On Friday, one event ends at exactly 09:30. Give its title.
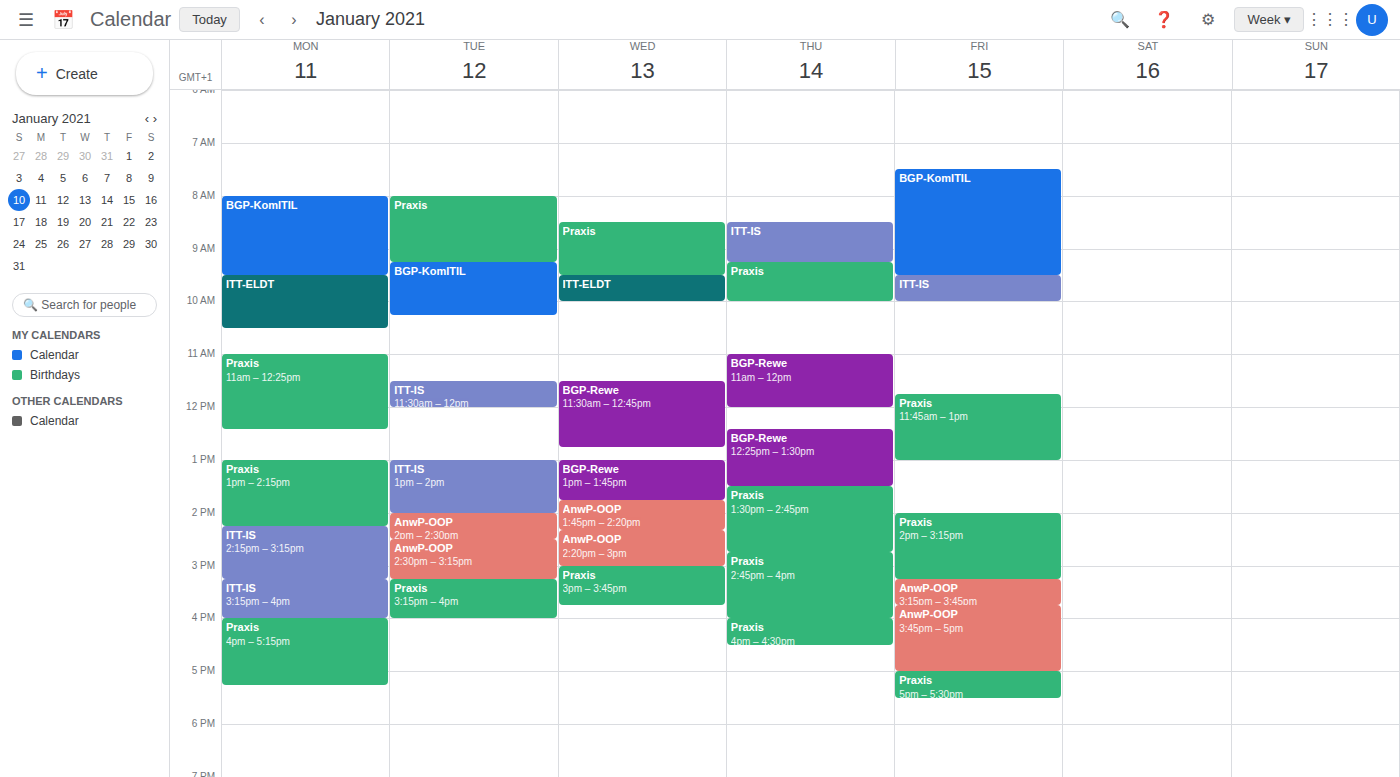
"BGP-KomITIL"